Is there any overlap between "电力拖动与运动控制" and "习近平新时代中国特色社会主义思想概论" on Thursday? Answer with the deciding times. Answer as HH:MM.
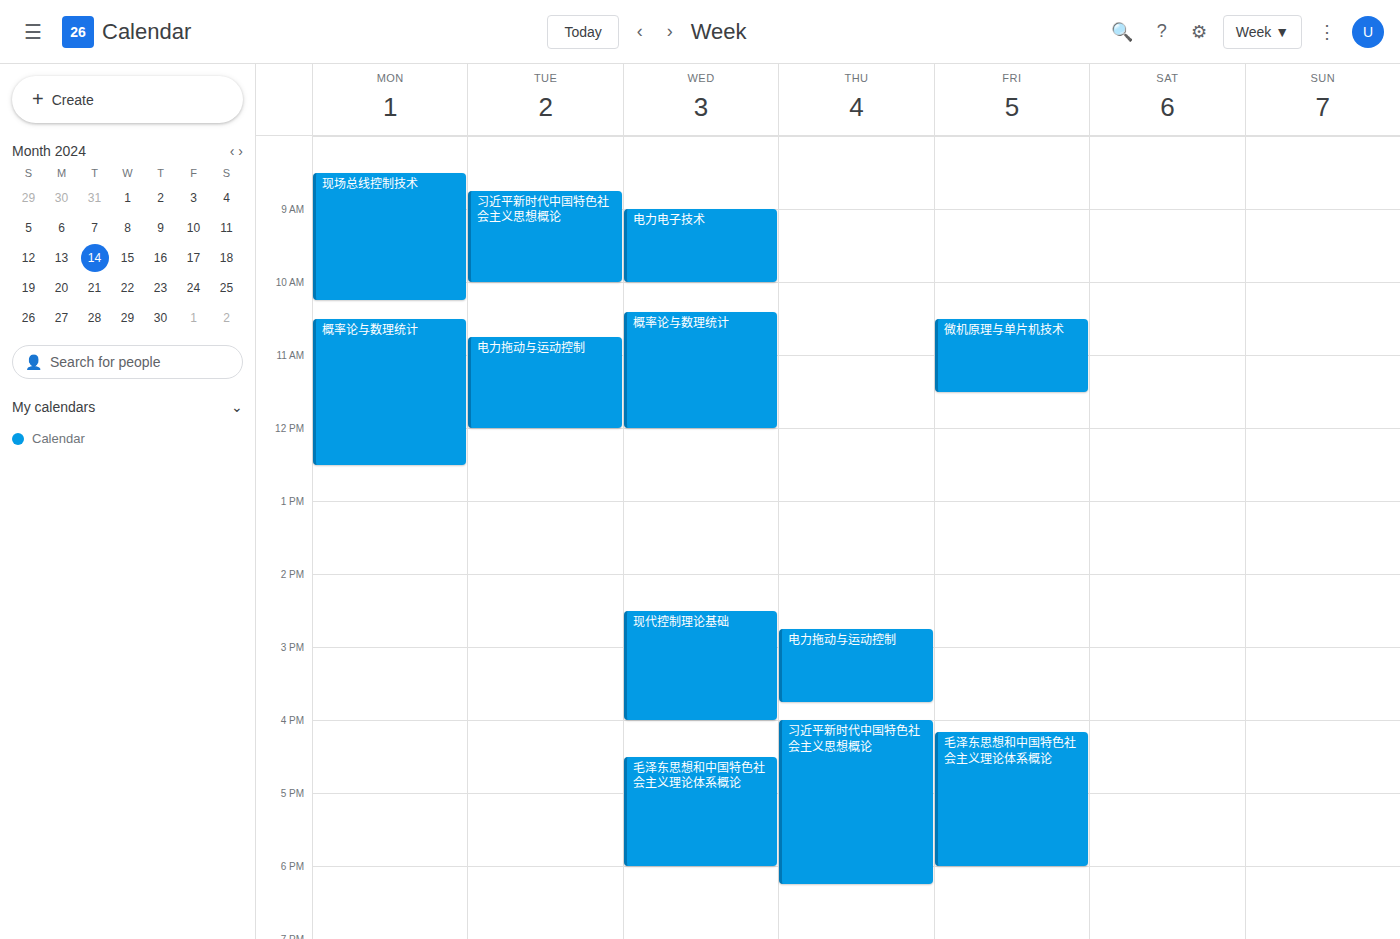
"电力拖动与运动控制" ends at 15:45 and "习近平新时代中国特色社会主义思想概论" starts at 16:00 -- no overlap.